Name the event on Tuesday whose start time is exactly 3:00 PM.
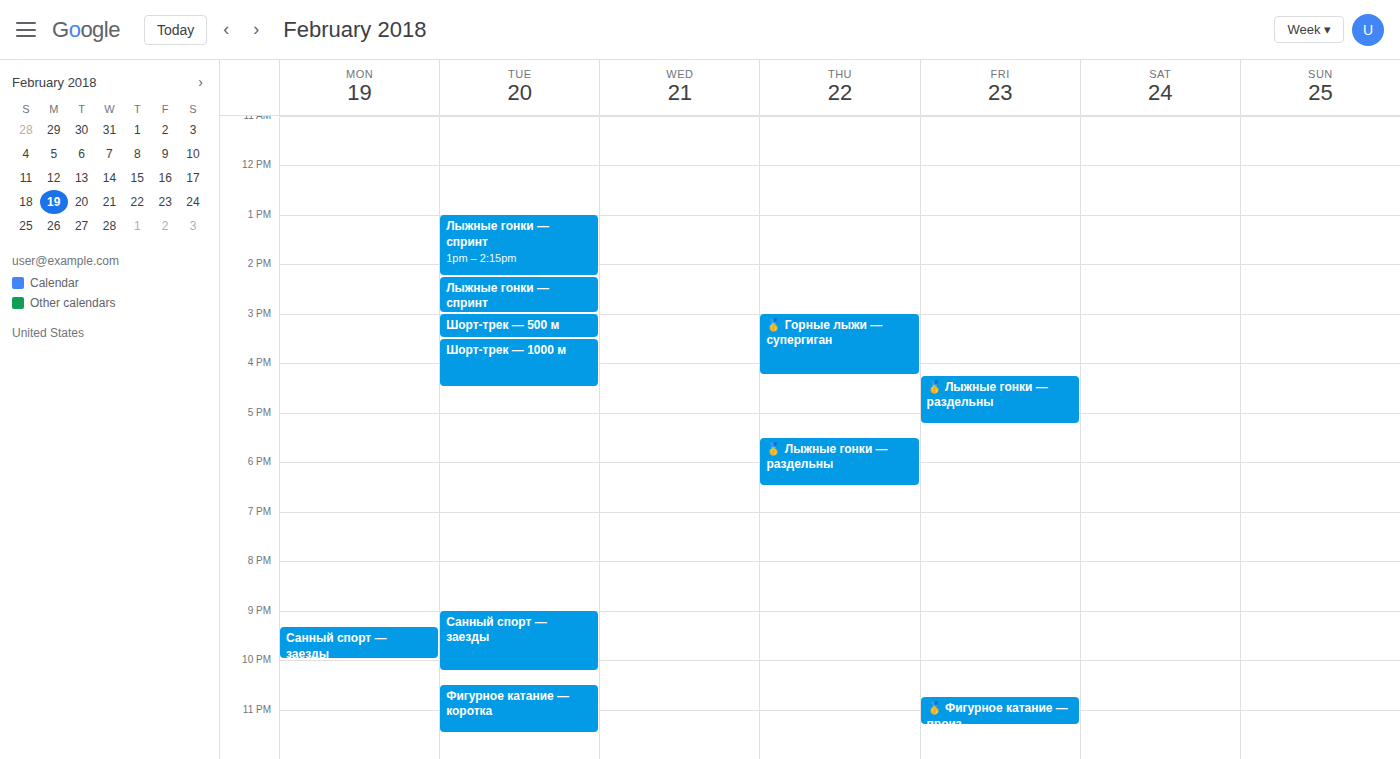
"Шорт-трек — 500 м"